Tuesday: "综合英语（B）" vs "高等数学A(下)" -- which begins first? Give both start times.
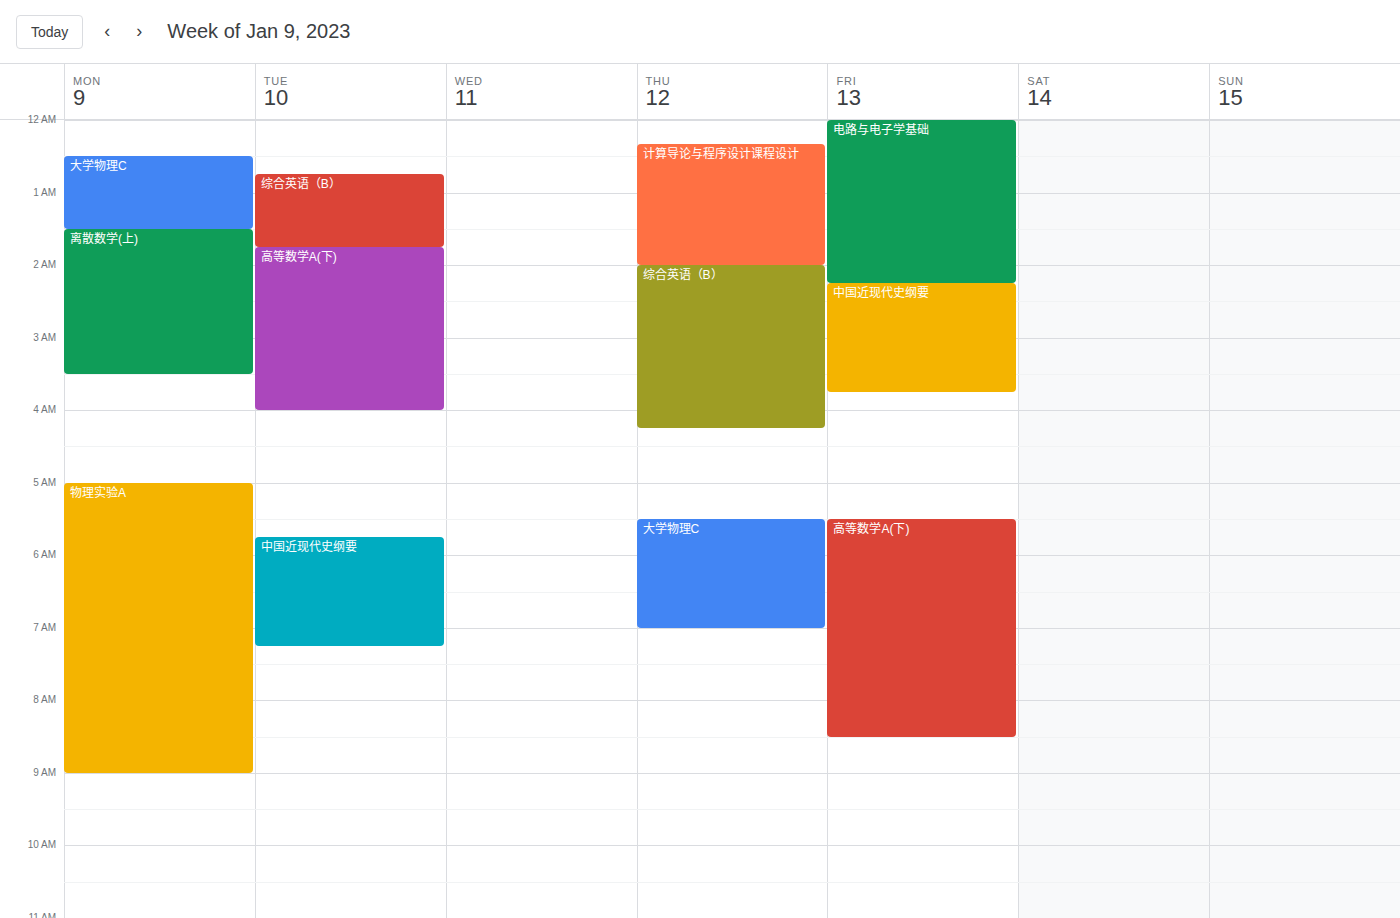
"综合英语（B）" 12:45 AM; "高等数学A(下)" 1:45 AM.